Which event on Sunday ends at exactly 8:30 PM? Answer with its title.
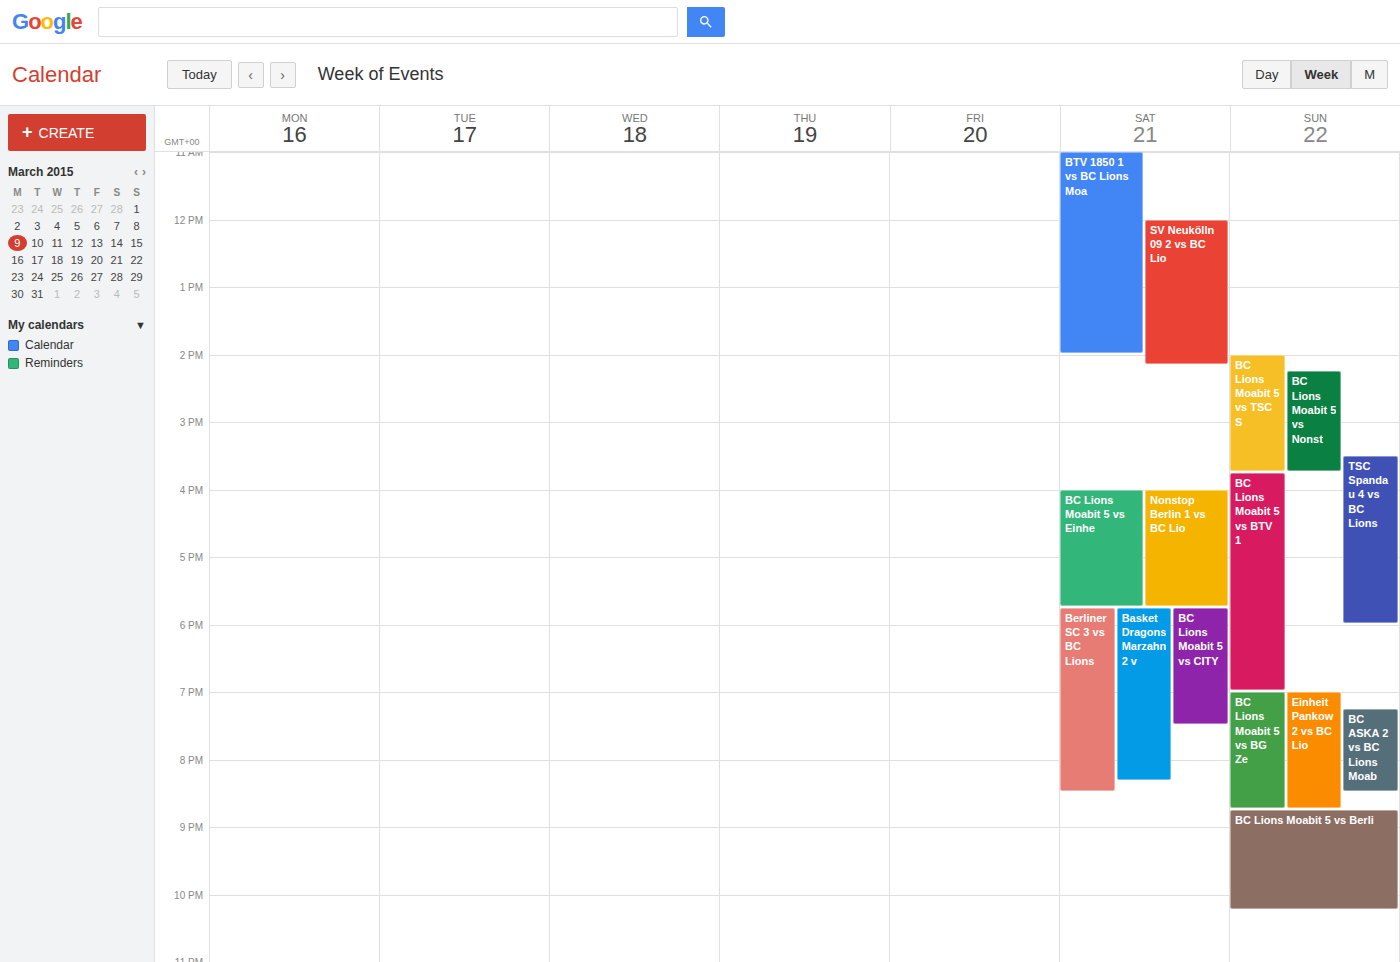
"BC ASKA 2 vs BC Lions Moab"